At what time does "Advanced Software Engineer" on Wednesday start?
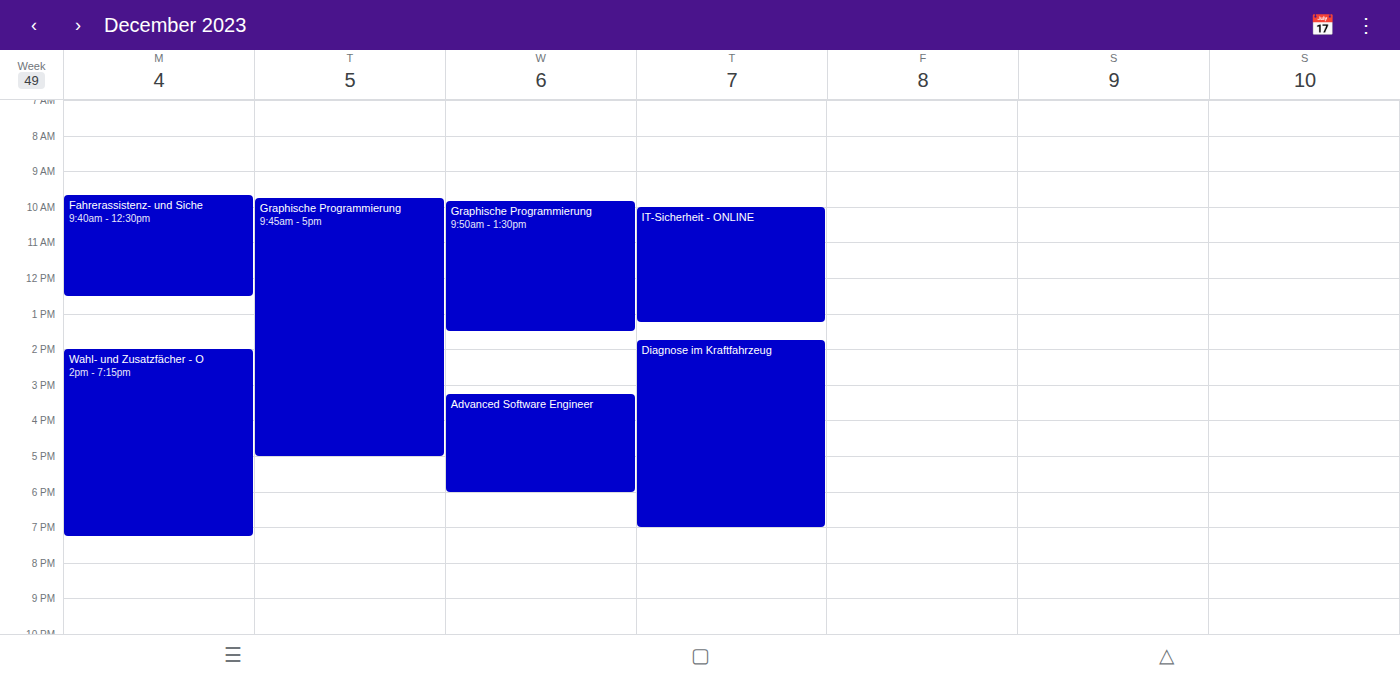
3:15 PM